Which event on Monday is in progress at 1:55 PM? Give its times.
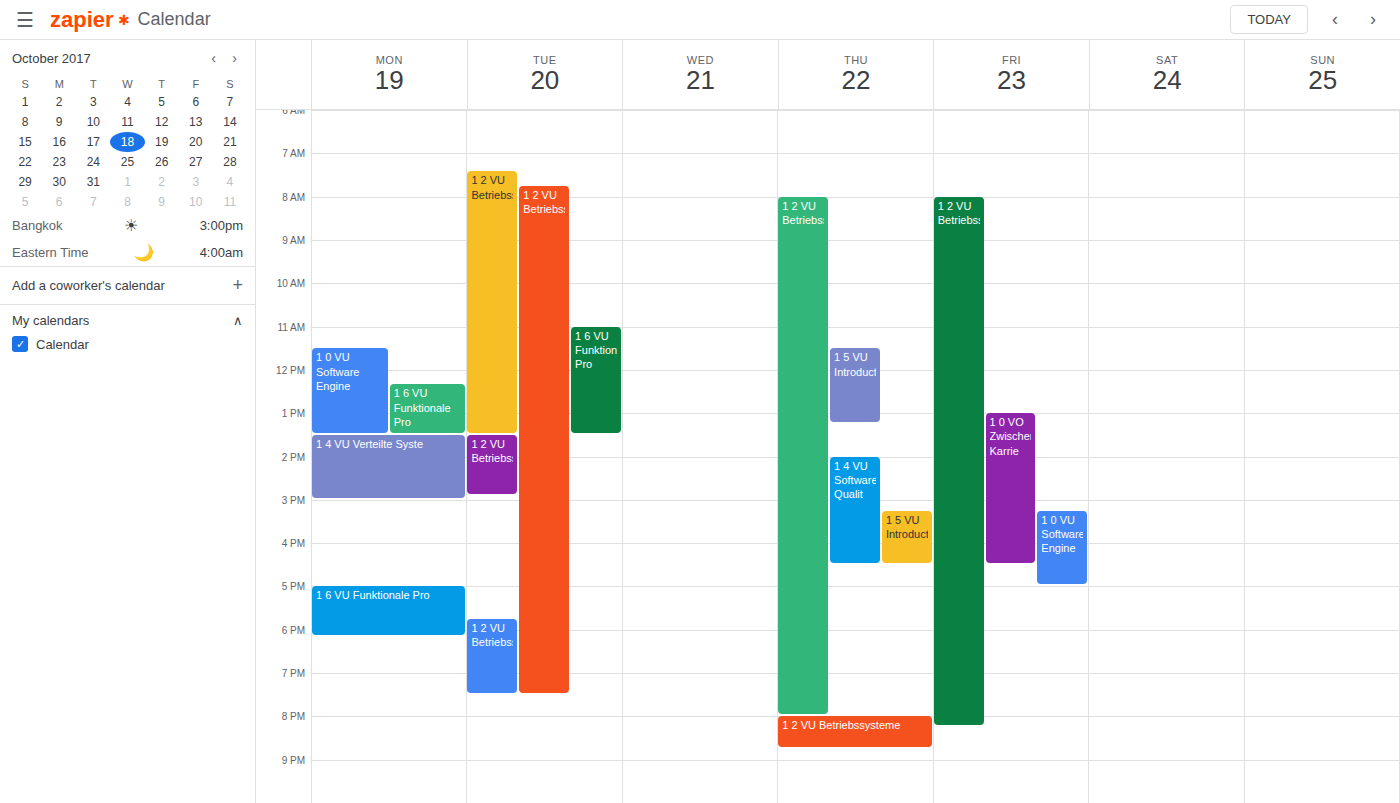
"1 4 VU Verteilte Syste", 1:30 PM to 3:00 PM